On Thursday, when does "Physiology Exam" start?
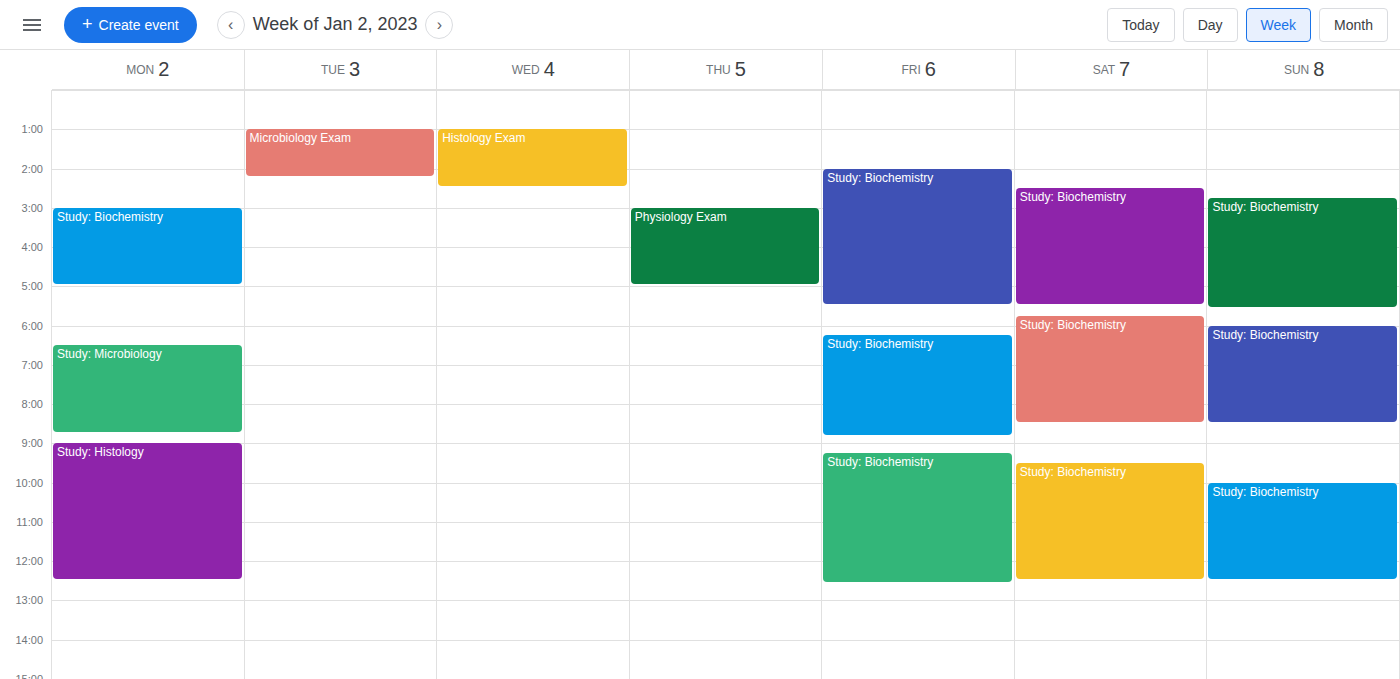
3:00 AM